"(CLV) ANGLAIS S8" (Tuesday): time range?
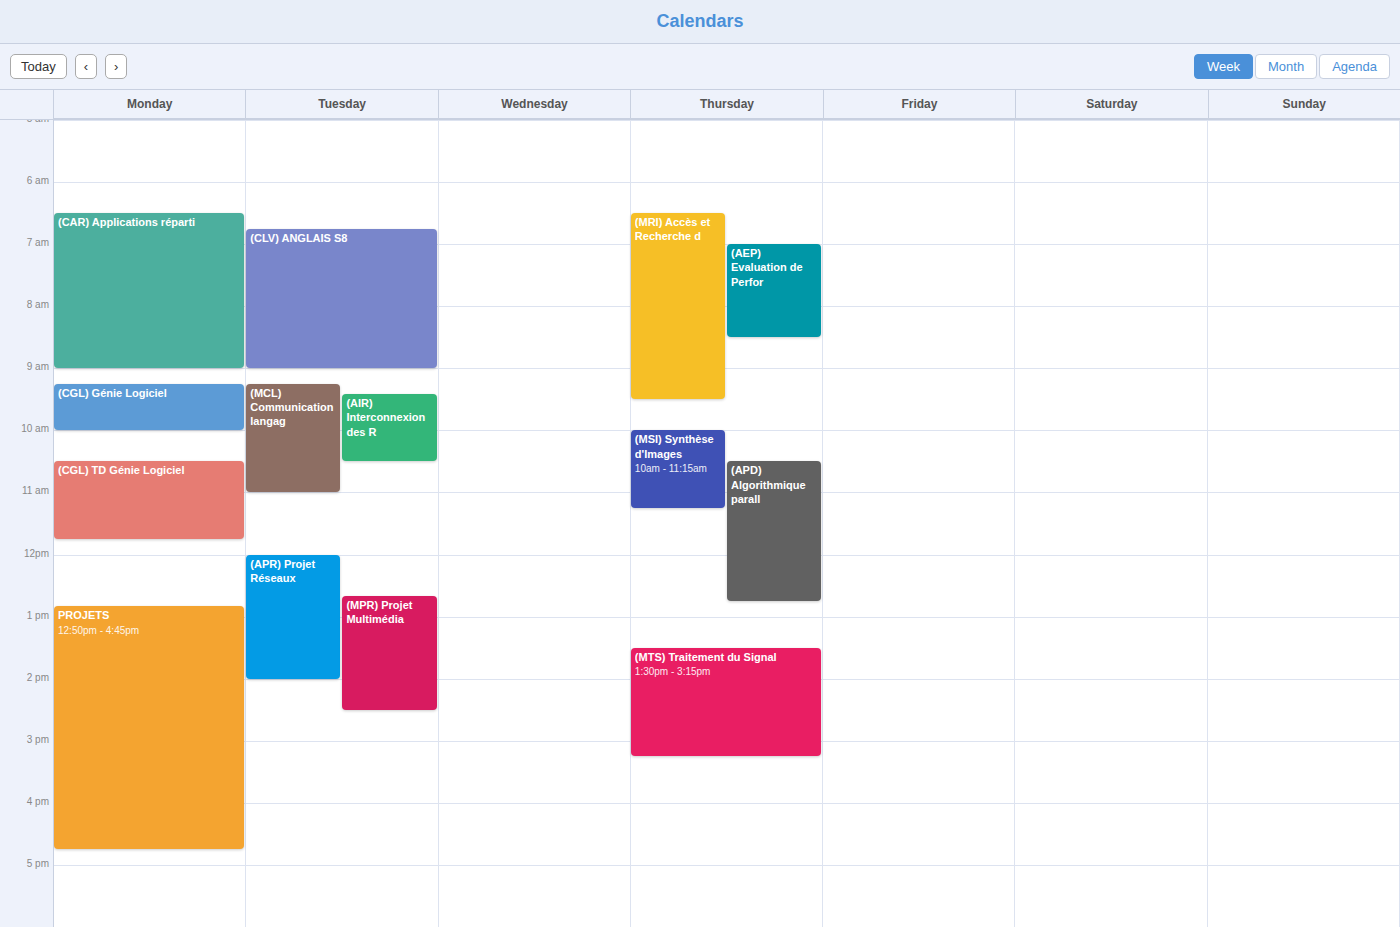
6:45 AM to 9:00 AM